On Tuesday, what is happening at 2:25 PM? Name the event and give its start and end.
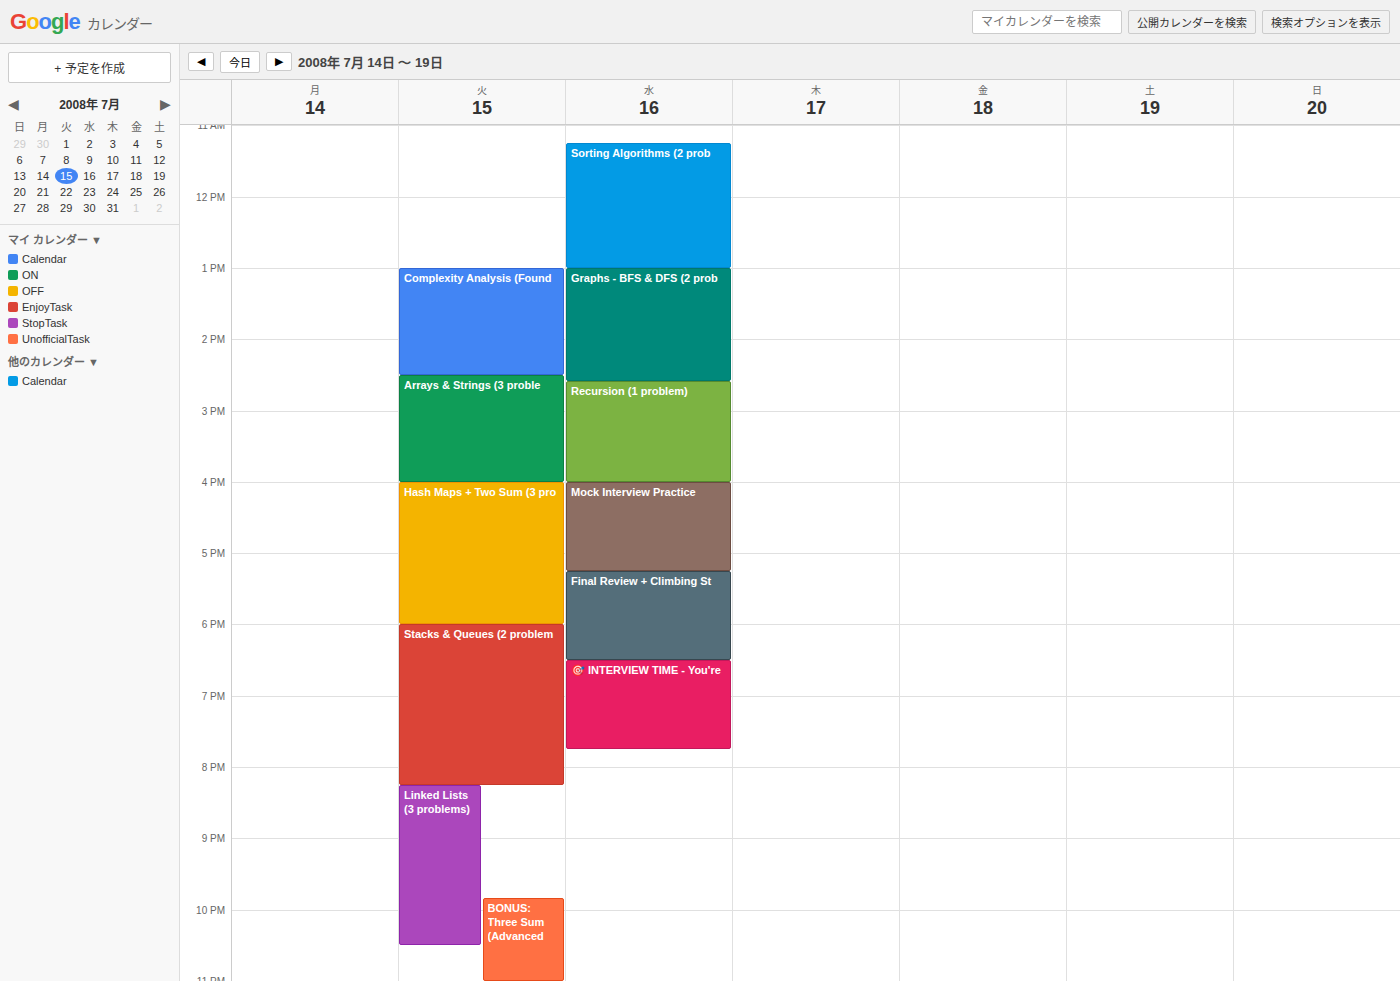
"Complexity Analysis (Found", 1:00 PM to 2:30 PM